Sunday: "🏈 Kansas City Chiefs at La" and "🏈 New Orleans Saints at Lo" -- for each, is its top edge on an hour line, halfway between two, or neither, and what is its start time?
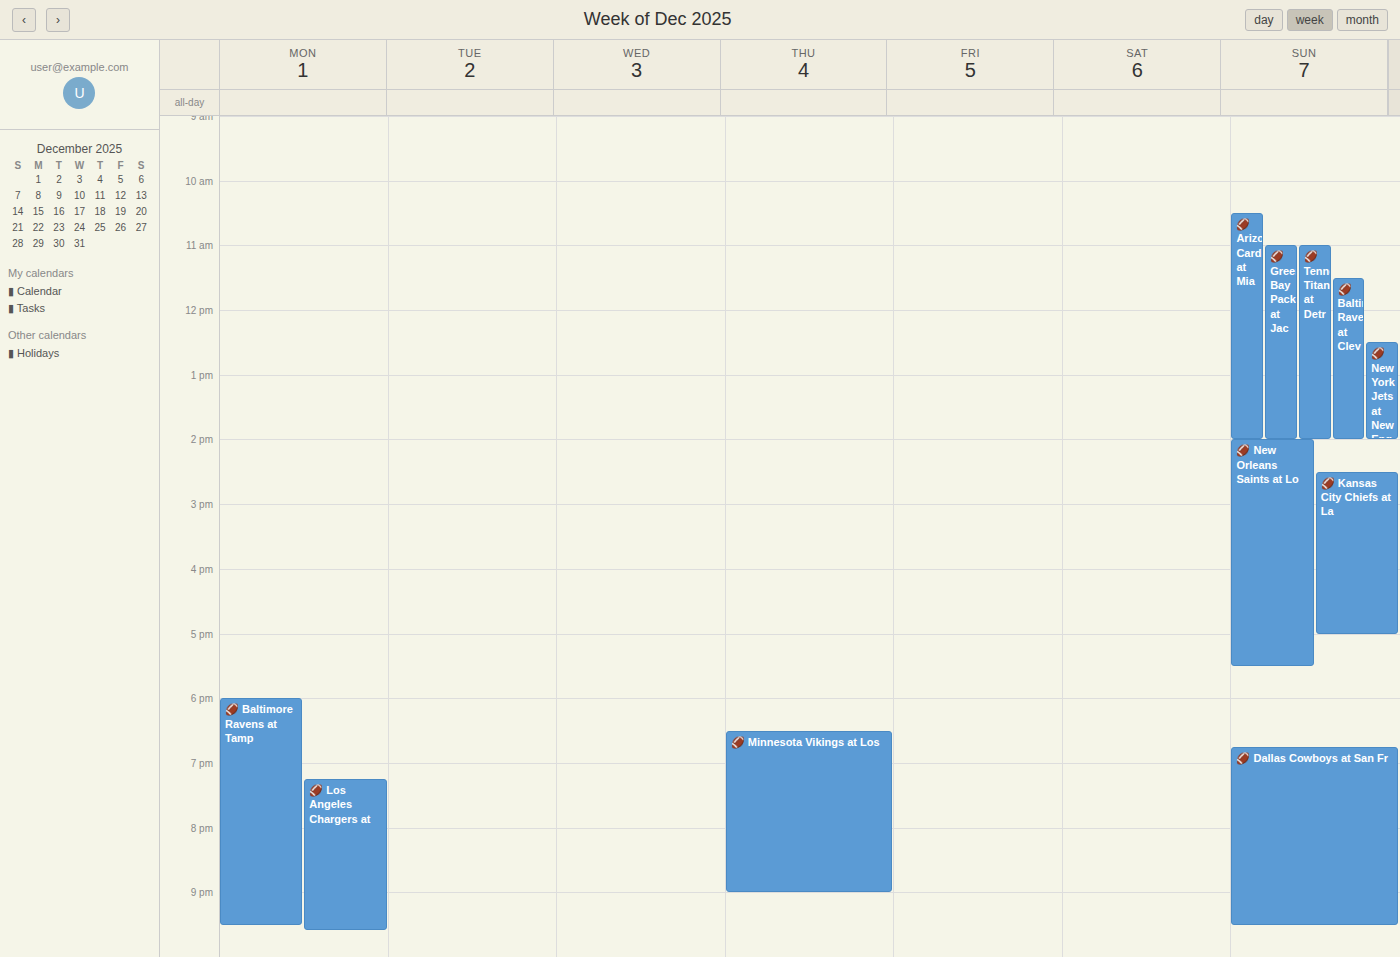
"🏈 Kansas City Chiefs at La": 2:30 PM, halfway between the 2 PM and 3 PM lines. "🏈 New Orleans Saints at Lo": 2:00 PM, exactly on the 2 PM line.